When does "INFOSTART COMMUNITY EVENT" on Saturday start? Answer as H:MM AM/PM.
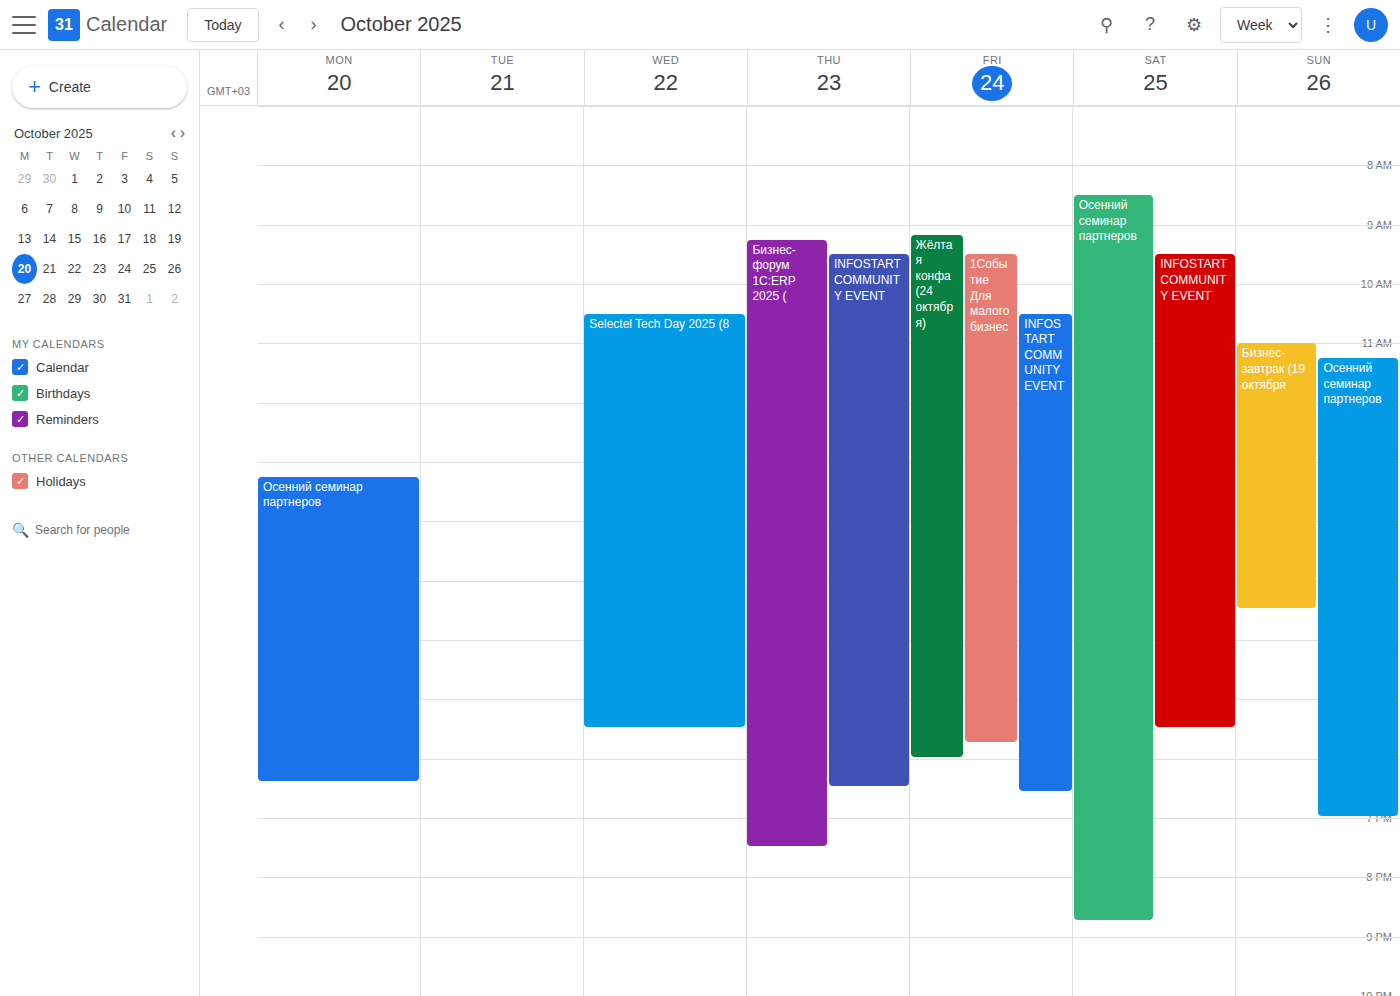
9:30 AM